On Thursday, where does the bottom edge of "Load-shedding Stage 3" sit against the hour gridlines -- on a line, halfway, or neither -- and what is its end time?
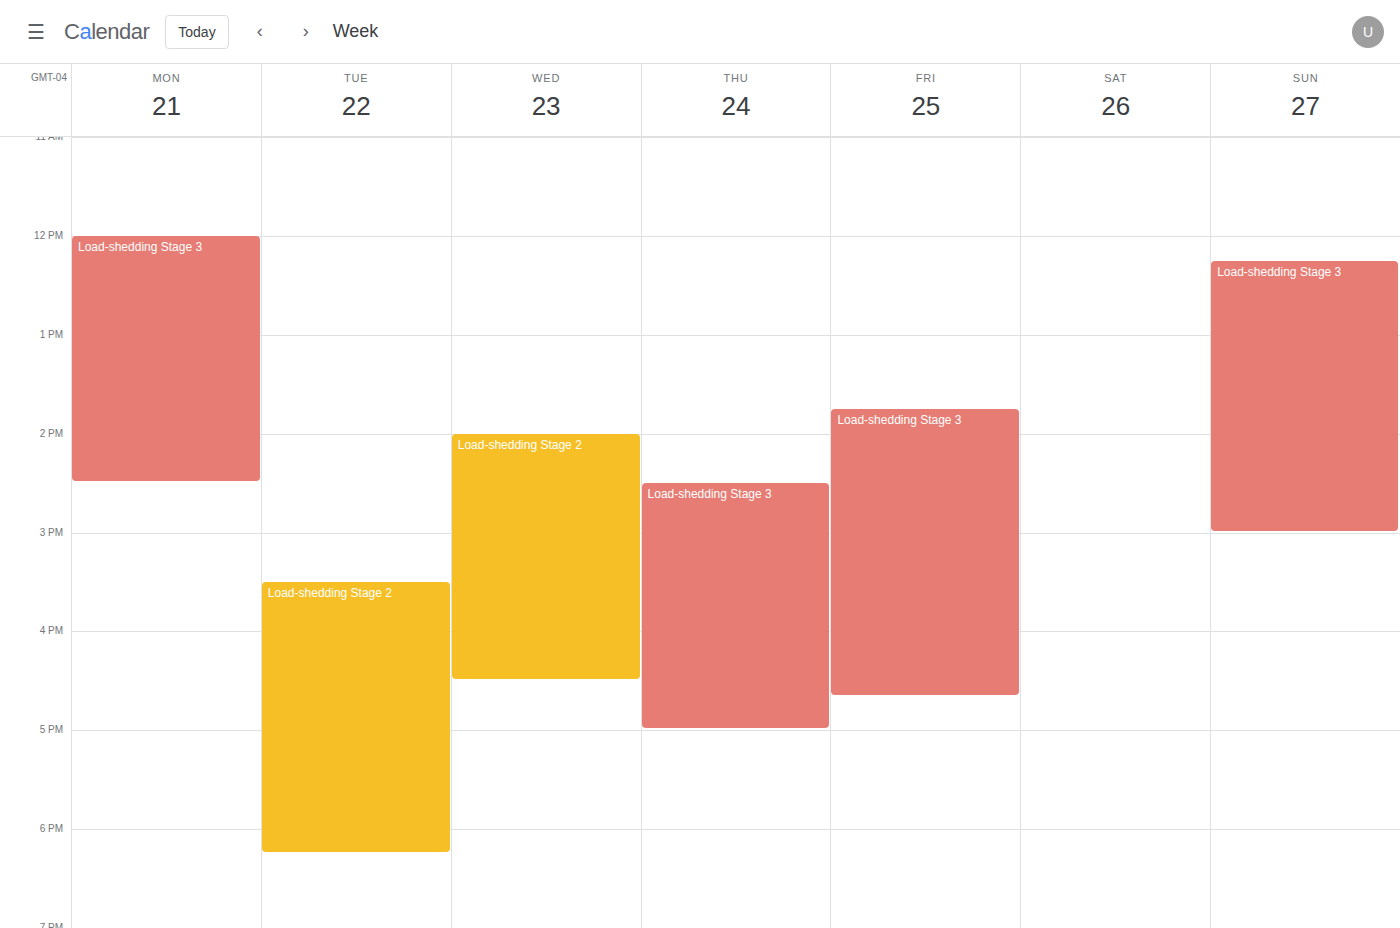
5:00 PM -- exactly on the 5 PM line.